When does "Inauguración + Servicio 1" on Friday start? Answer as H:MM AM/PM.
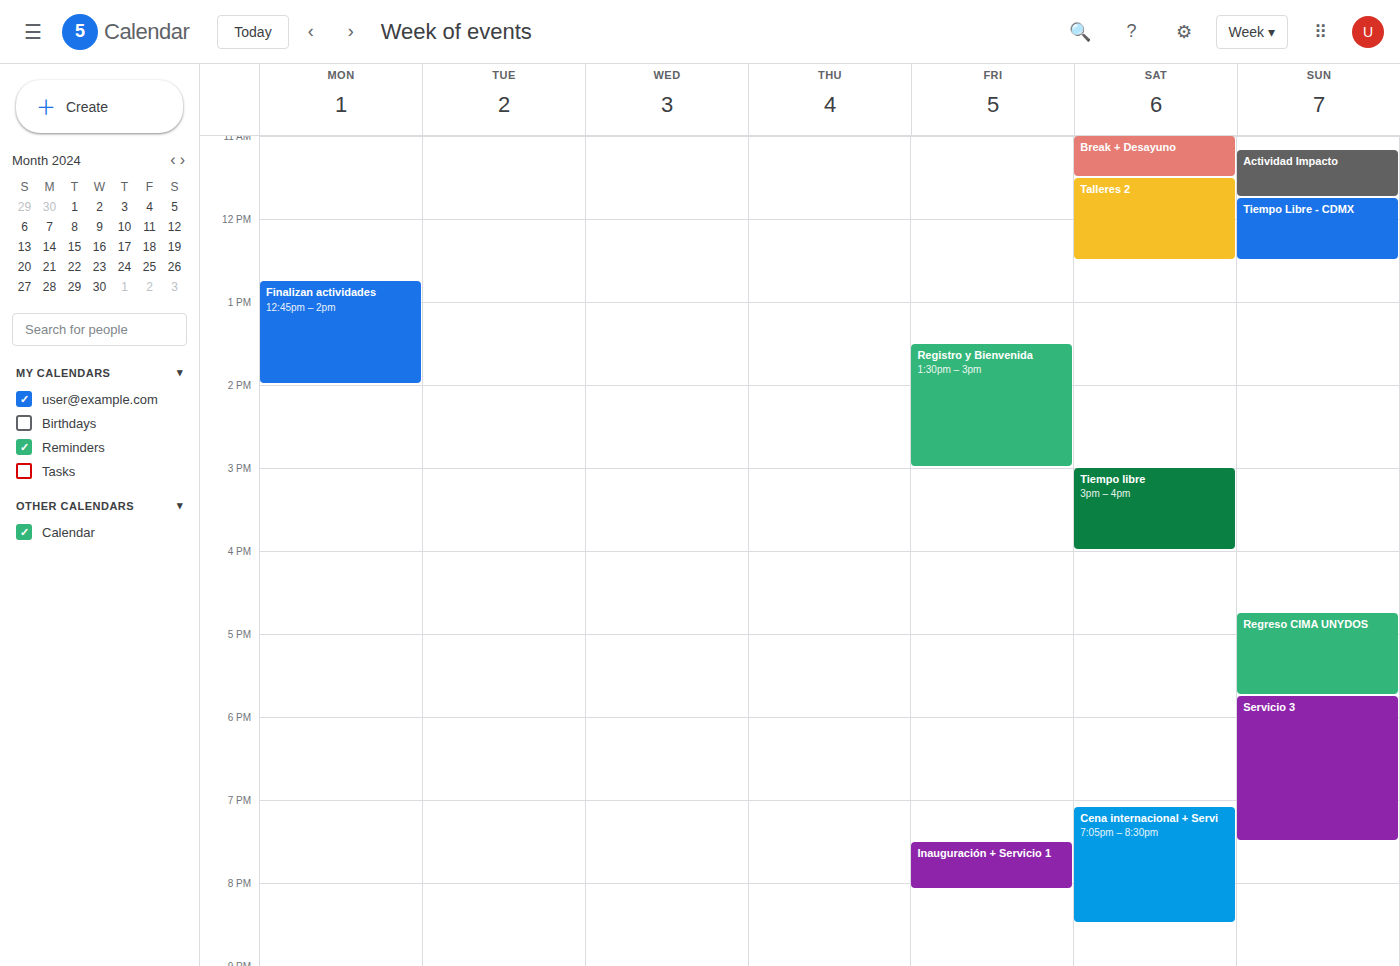
7:30 PM